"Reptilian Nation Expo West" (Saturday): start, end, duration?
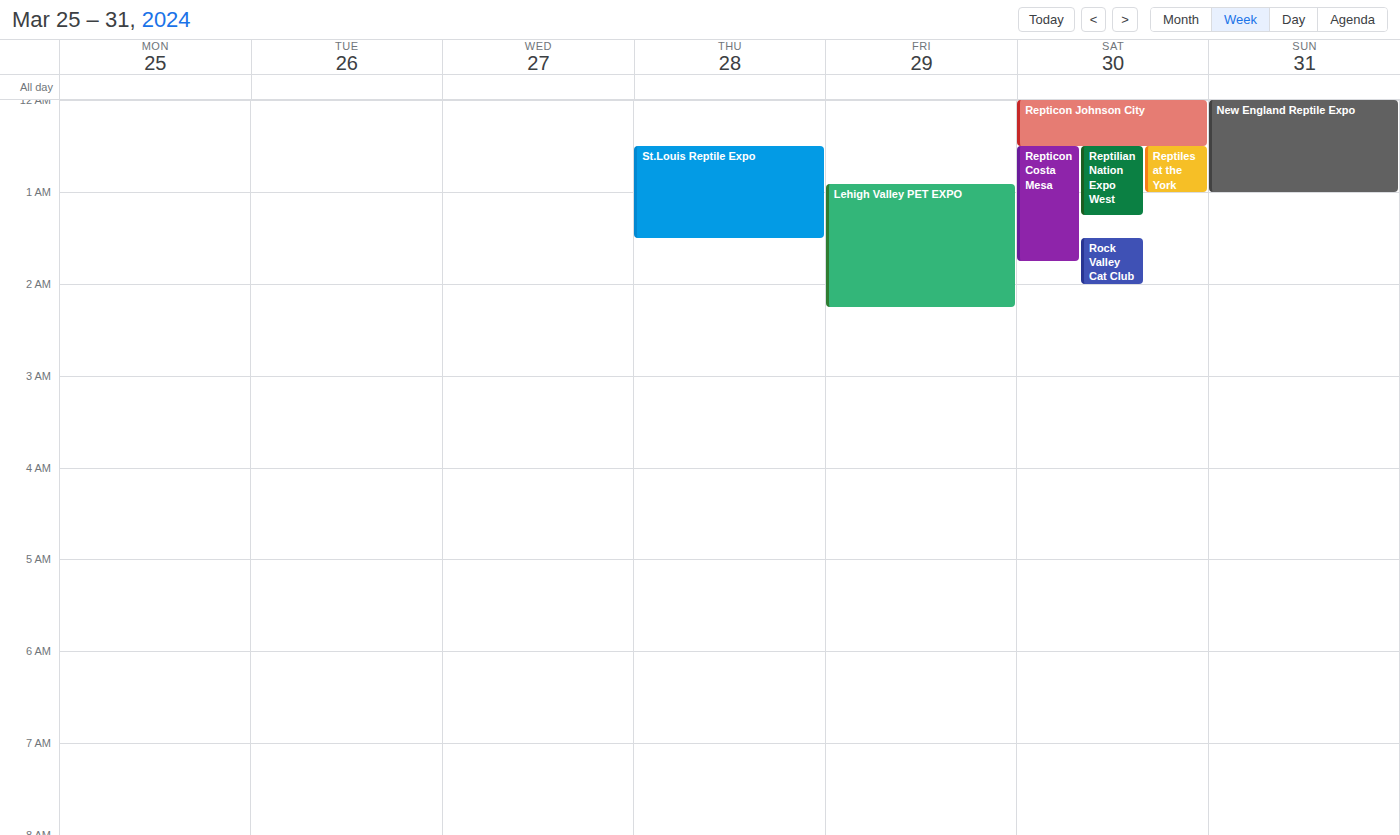
12:30 AM to 1:15 AM, 45 minutes